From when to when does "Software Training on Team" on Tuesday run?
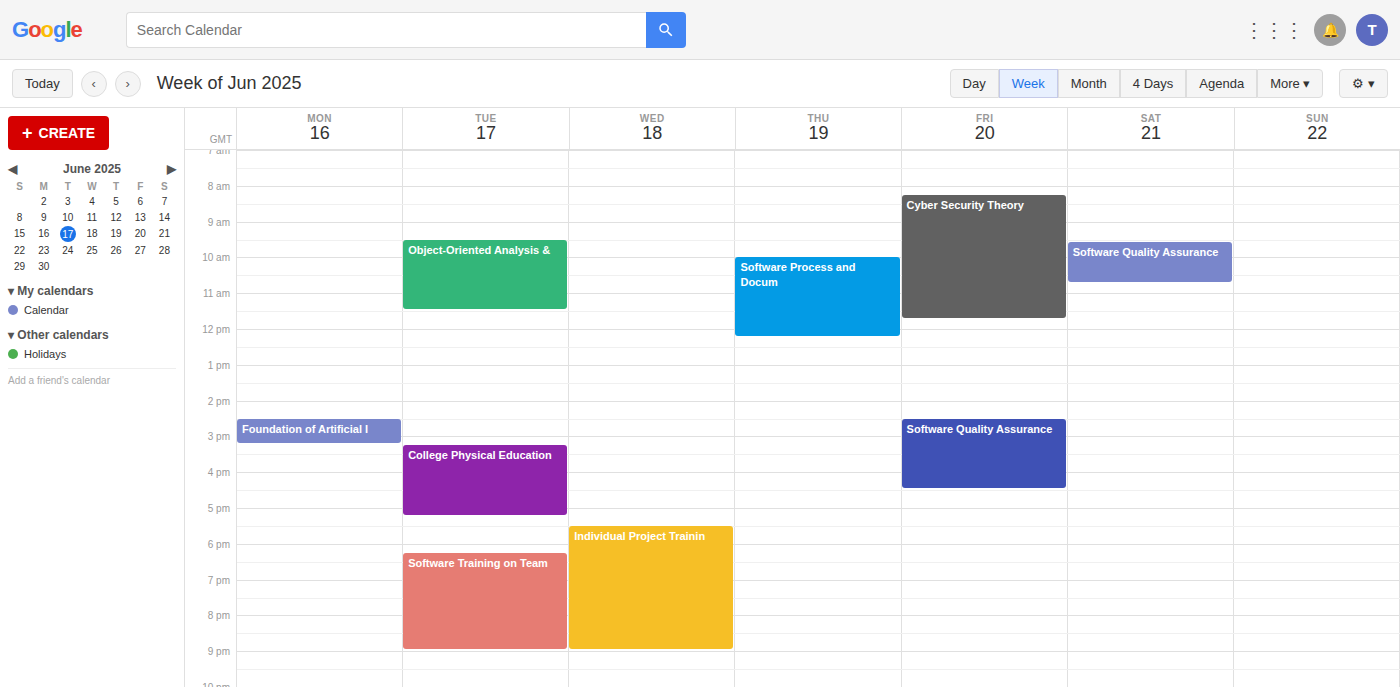
6:15 PM to 9:00 PM